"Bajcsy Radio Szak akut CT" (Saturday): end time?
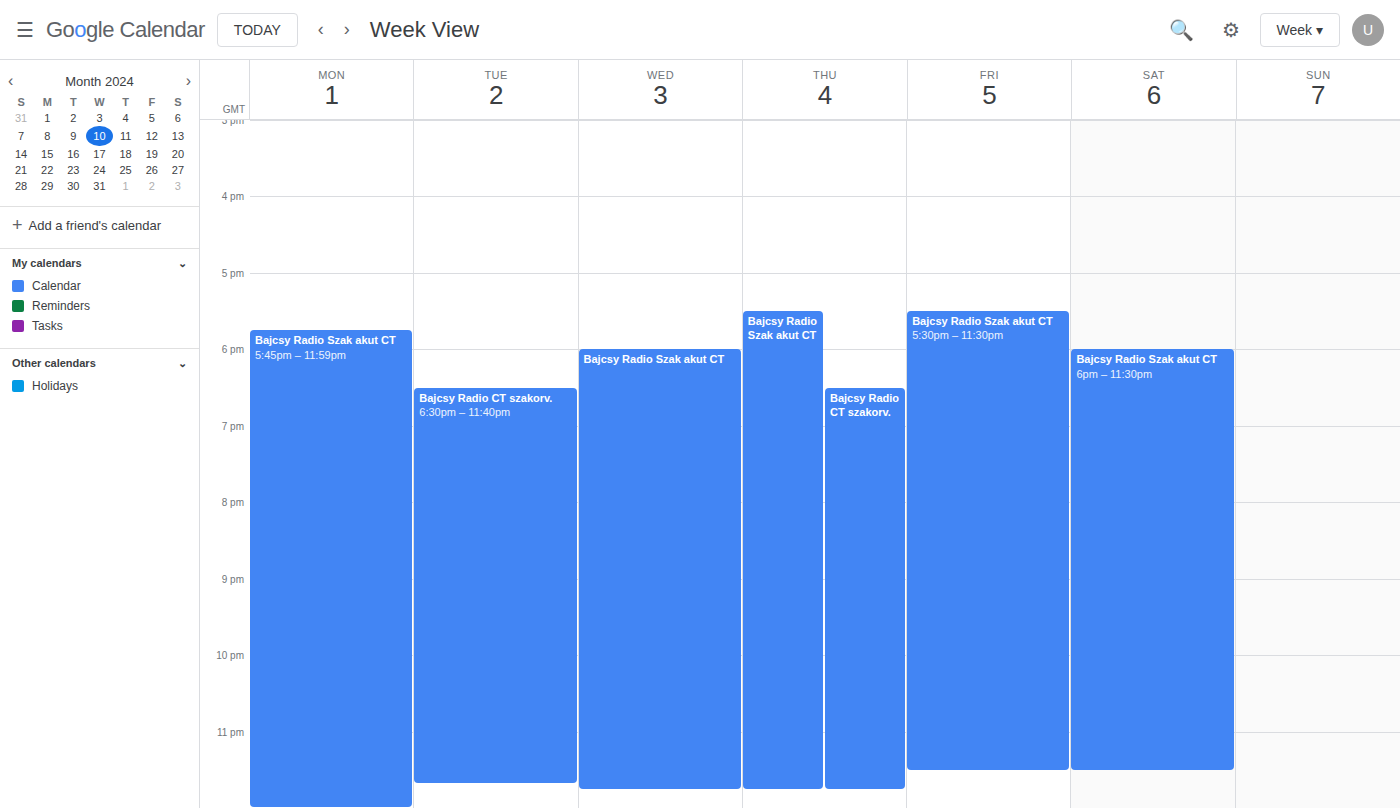
11:30 PM